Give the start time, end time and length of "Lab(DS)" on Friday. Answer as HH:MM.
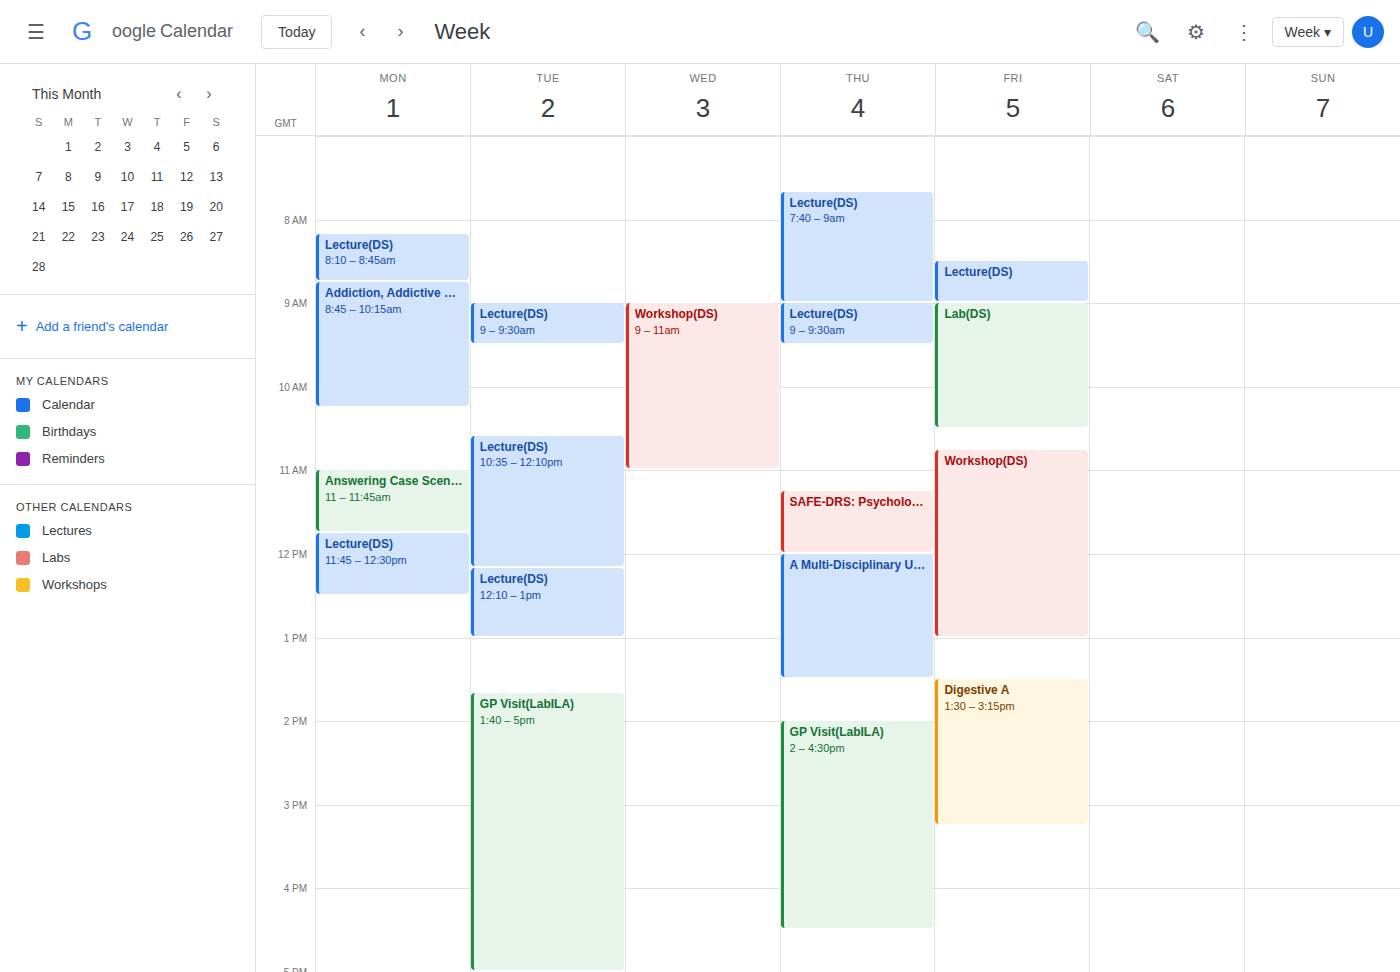
09:00 to 10:30, 1 hour 30 minutes